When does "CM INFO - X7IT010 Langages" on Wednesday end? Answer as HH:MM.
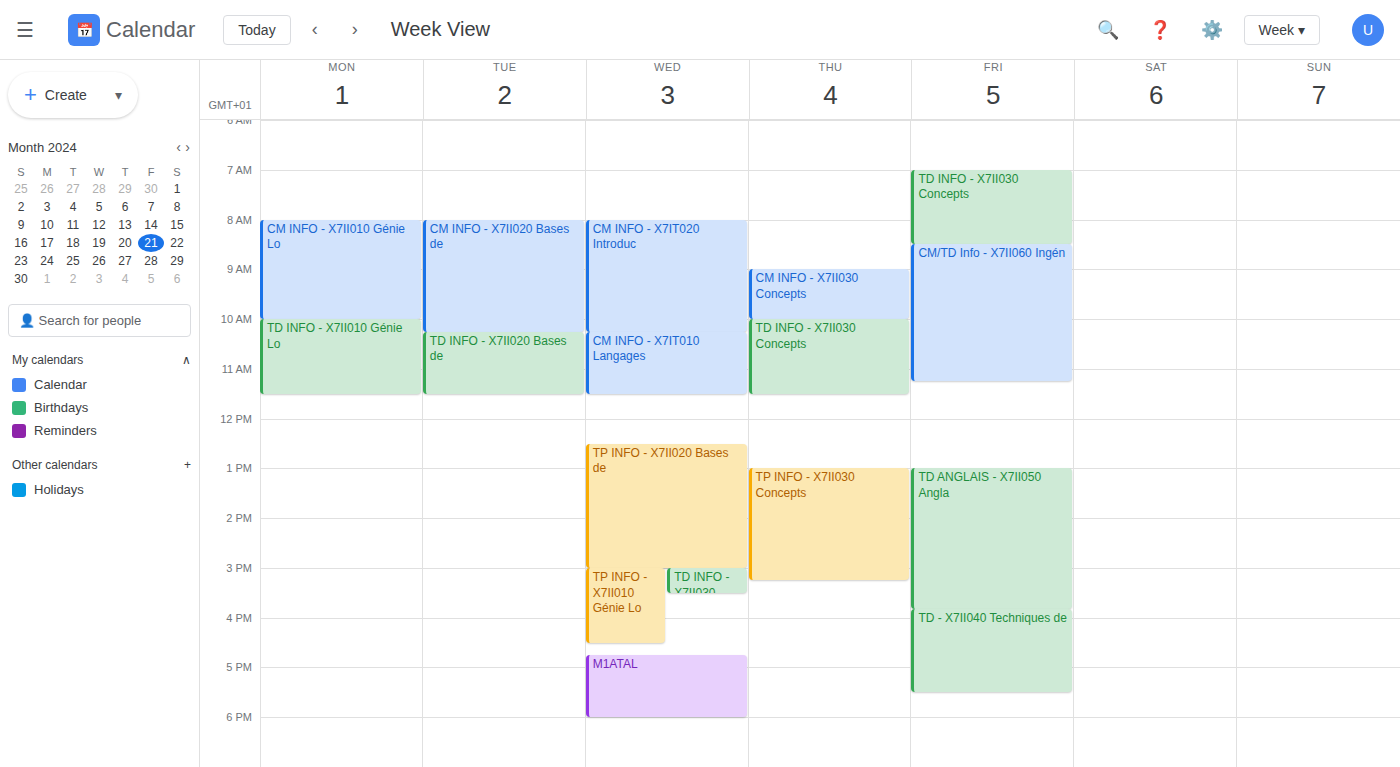
11:30